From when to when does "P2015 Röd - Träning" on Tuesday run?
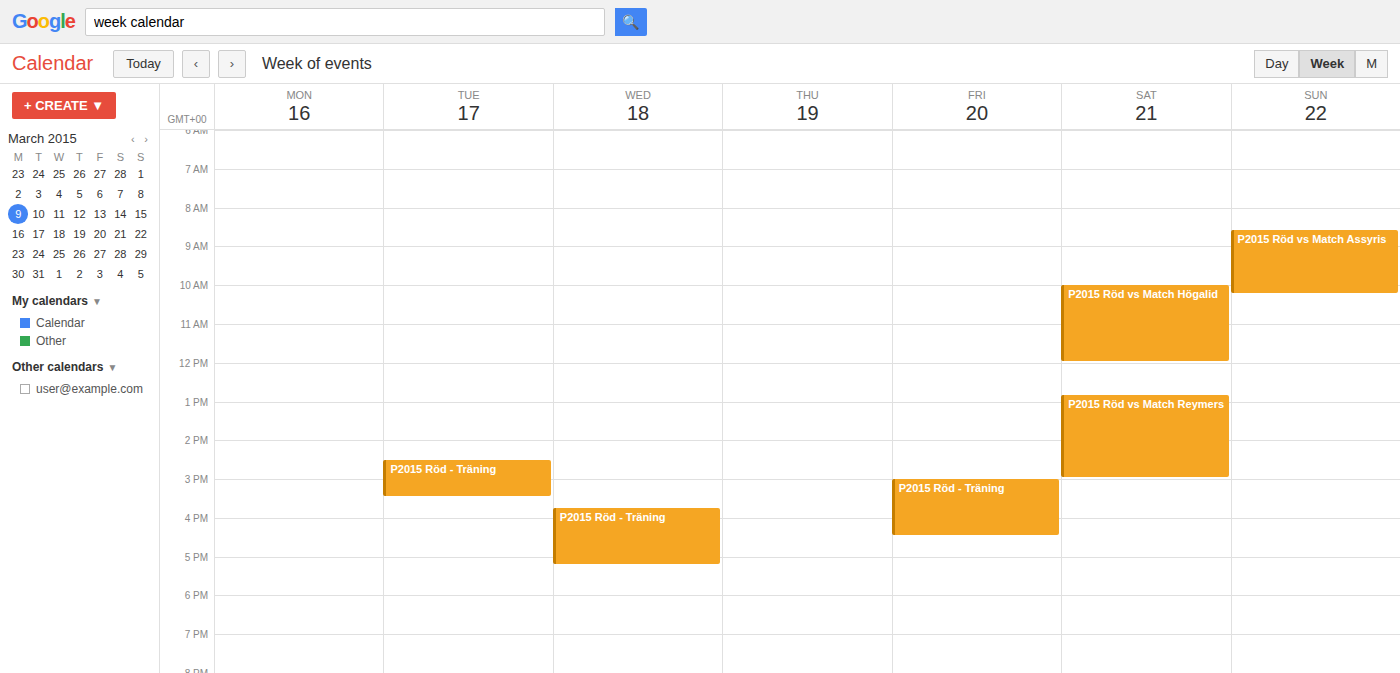
2:30 PM to 3:30 PM